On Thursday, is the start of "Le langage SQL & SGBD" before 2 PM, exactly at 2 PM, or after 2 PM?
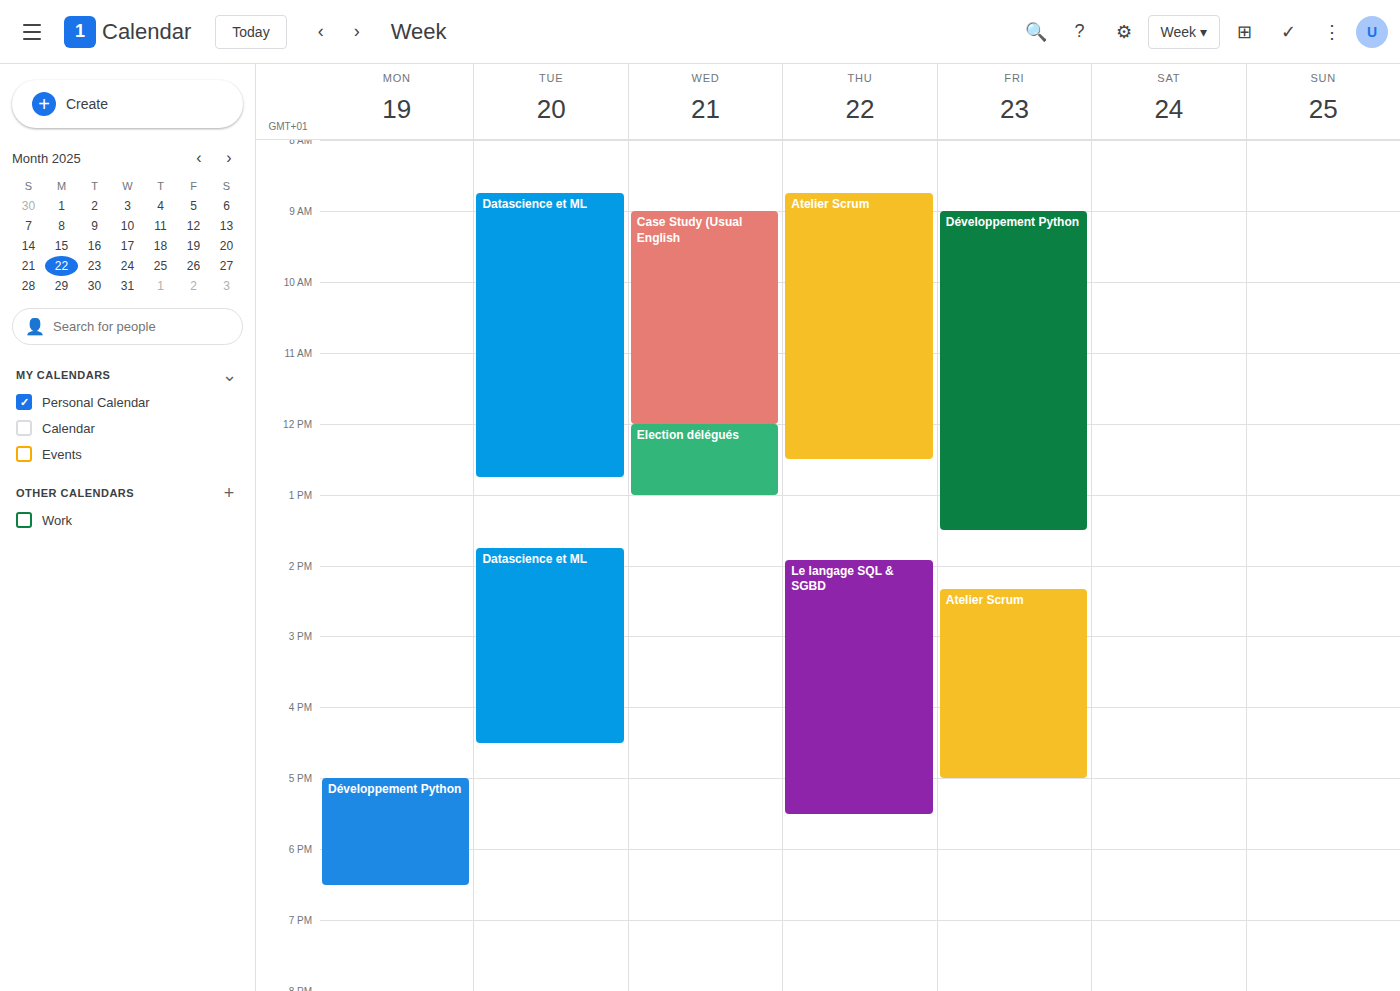
1:55 PM -- before 2 PM, 5 minutes above the 2 PM line.